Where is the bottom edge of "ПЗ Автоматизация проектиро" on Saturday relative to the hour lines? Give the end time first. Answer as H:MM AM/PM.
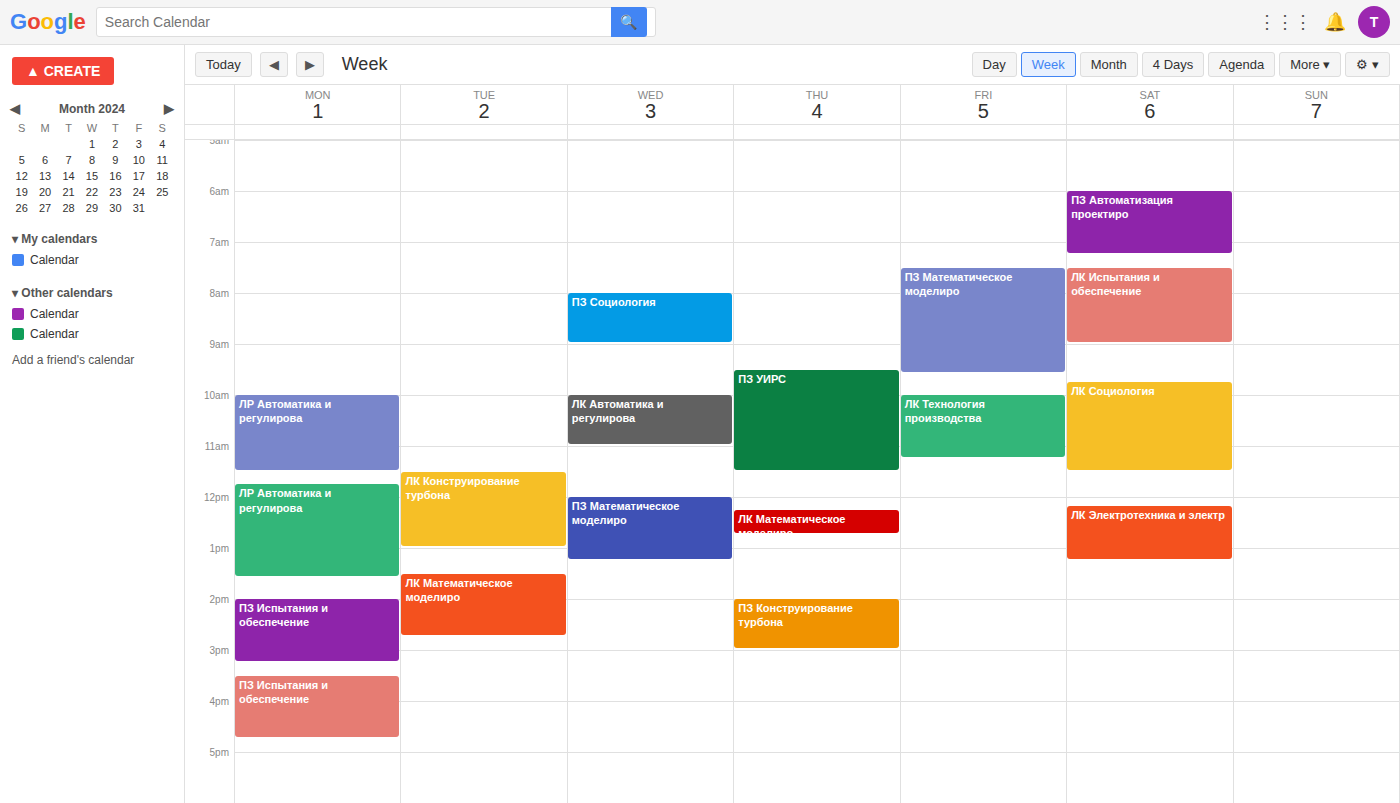
7:15 AM -- neither: a quarter of the way from the 7 AM line to the 8 AM line.